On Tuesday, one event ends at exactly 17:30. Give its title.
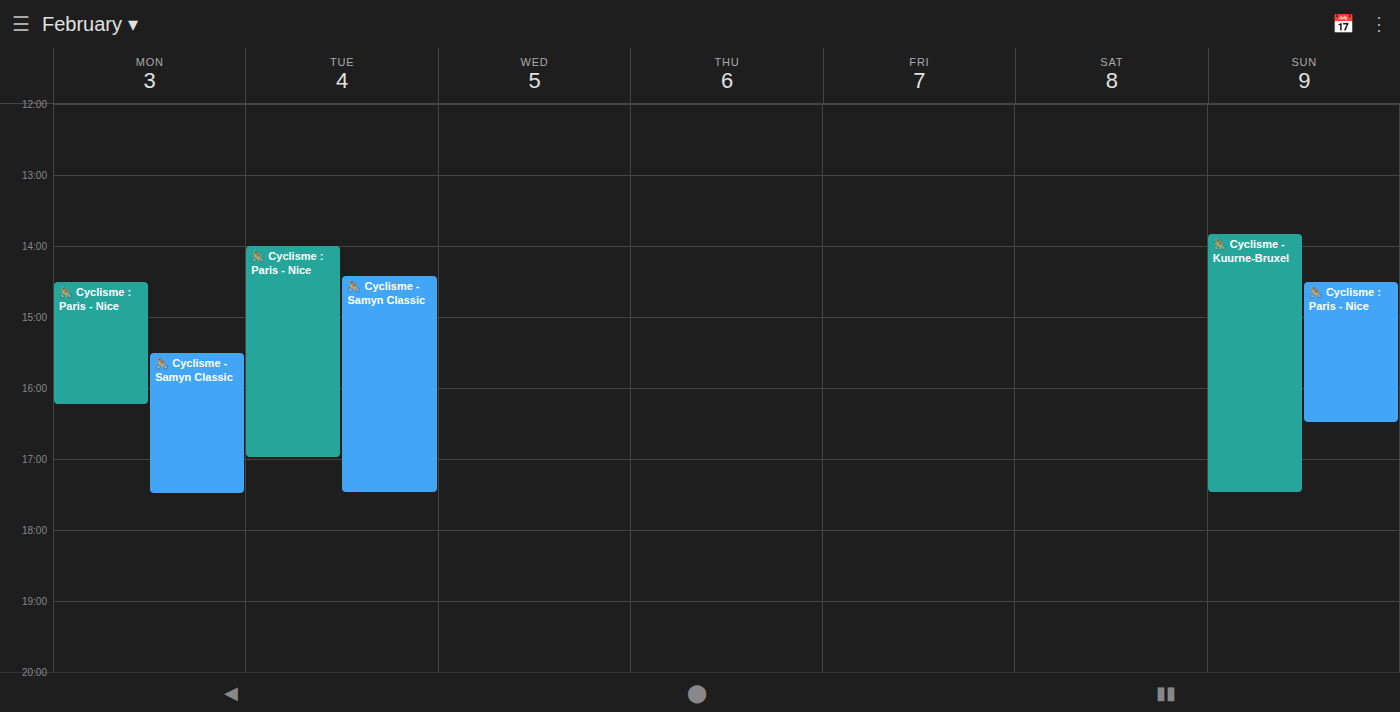
"🚴 Cyclisme - Samyn Classic"